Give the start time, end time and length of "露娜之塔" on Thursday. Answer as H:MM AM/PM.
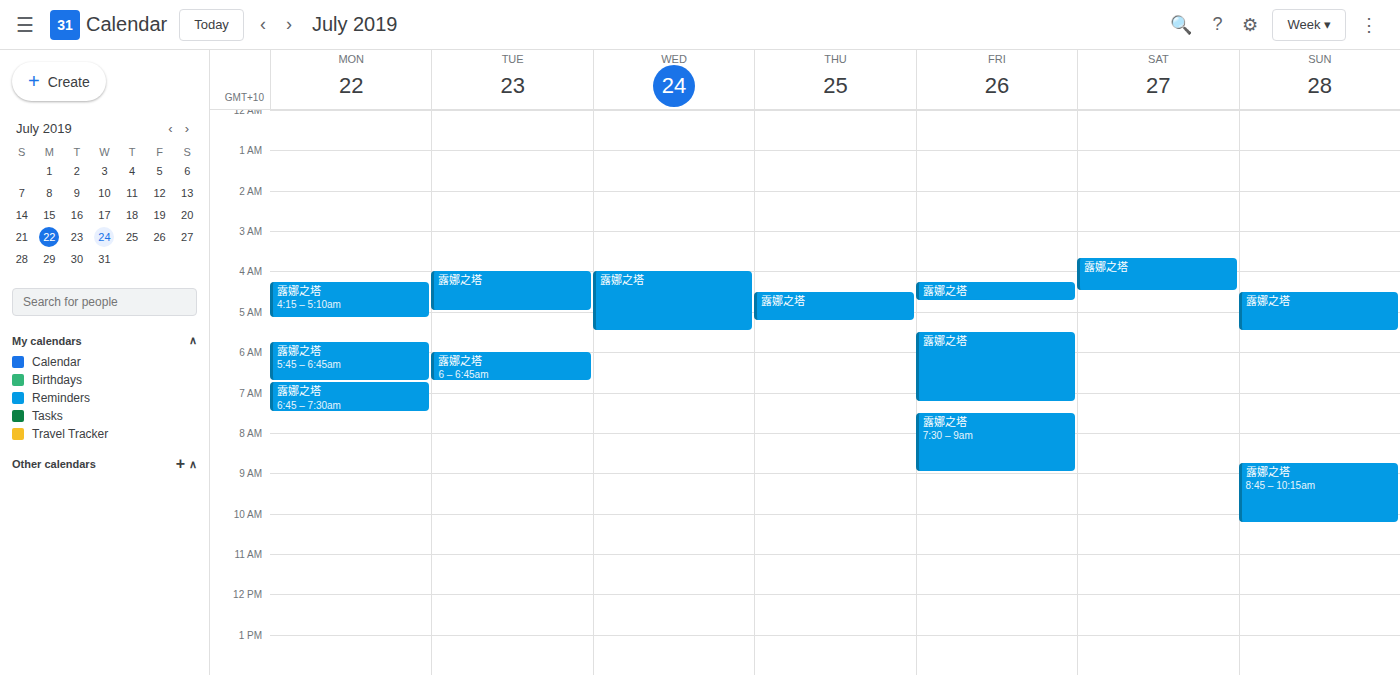
4:30 AM to 5:15 AM, 45 minutes